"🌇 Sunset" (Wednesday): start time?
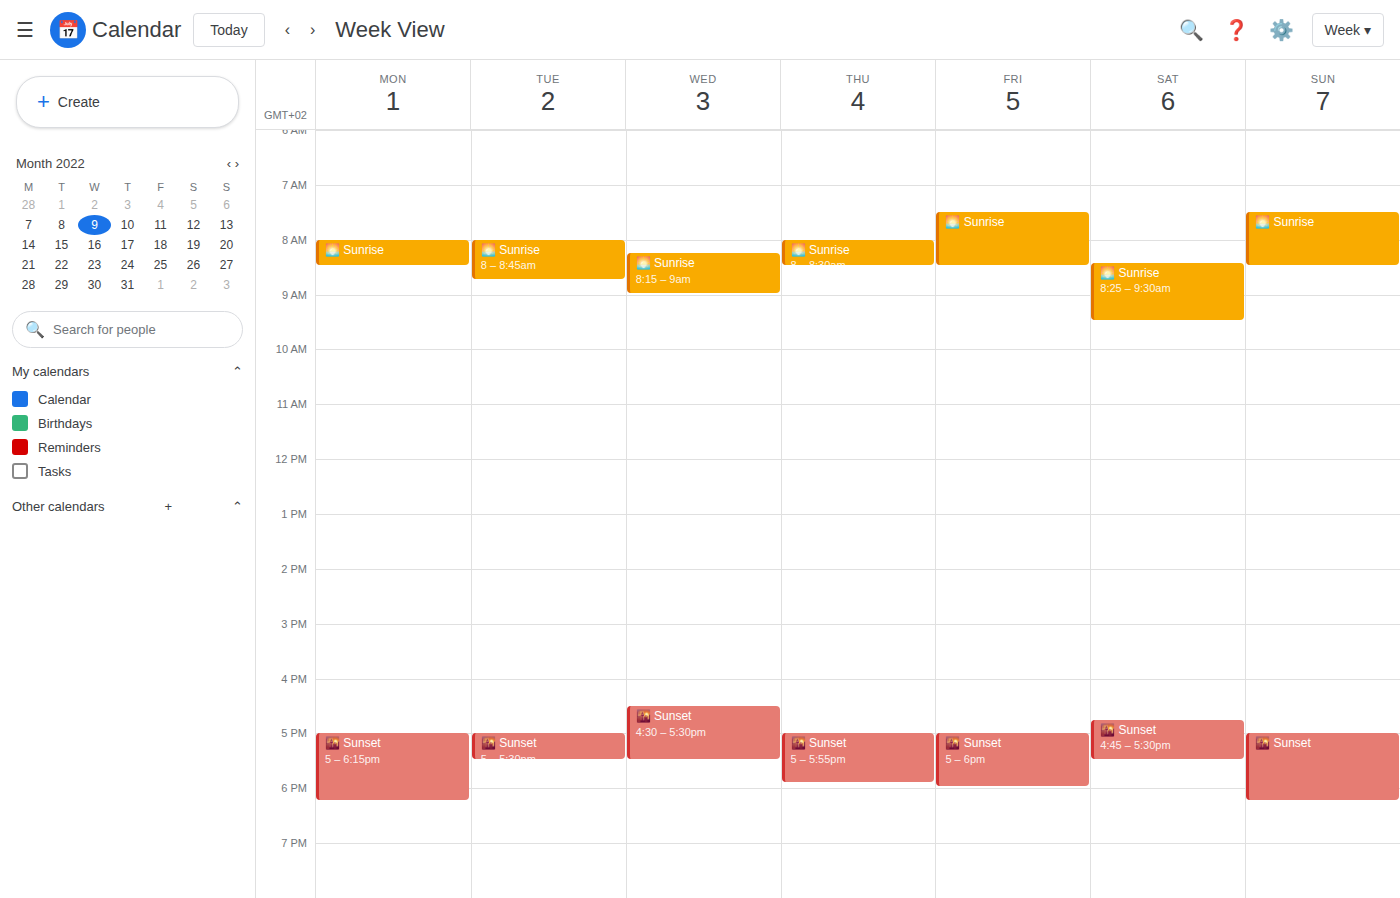
16:30